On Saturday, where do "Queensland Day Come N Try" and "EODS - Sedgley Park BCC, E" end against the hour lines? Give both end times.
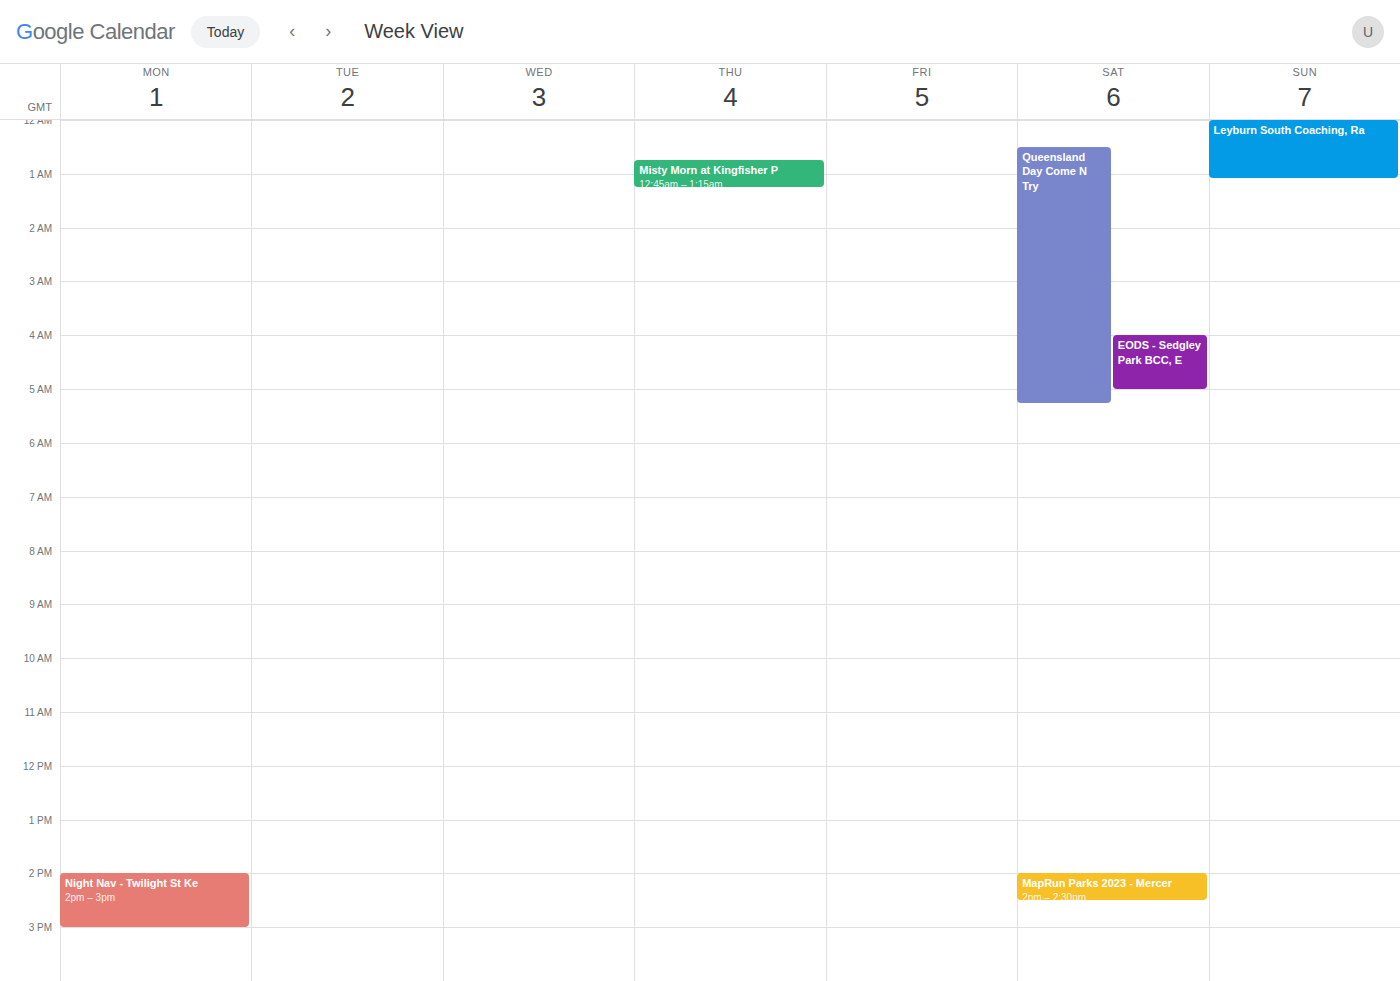
"Queensland Day Come N Try": 5:15 AM, neither: a quarter of the way from the 5 AM line to the 6 AM line. "EODS - Sedgley Park BCC, E": 5:00 AM, exactly on the 5 AM line.